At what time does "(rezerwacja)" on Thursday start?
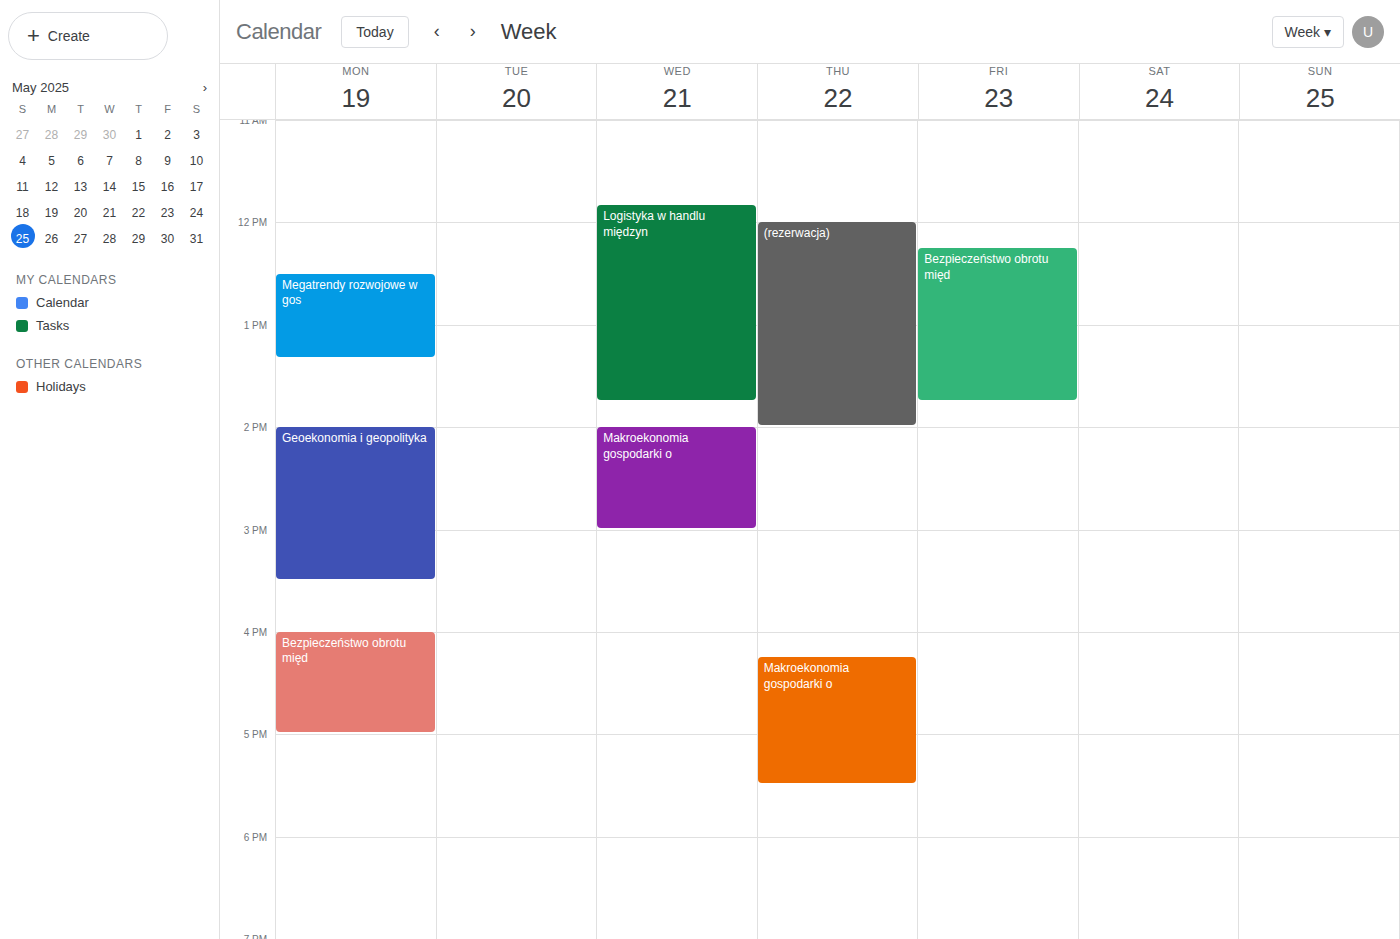
12:00 PM